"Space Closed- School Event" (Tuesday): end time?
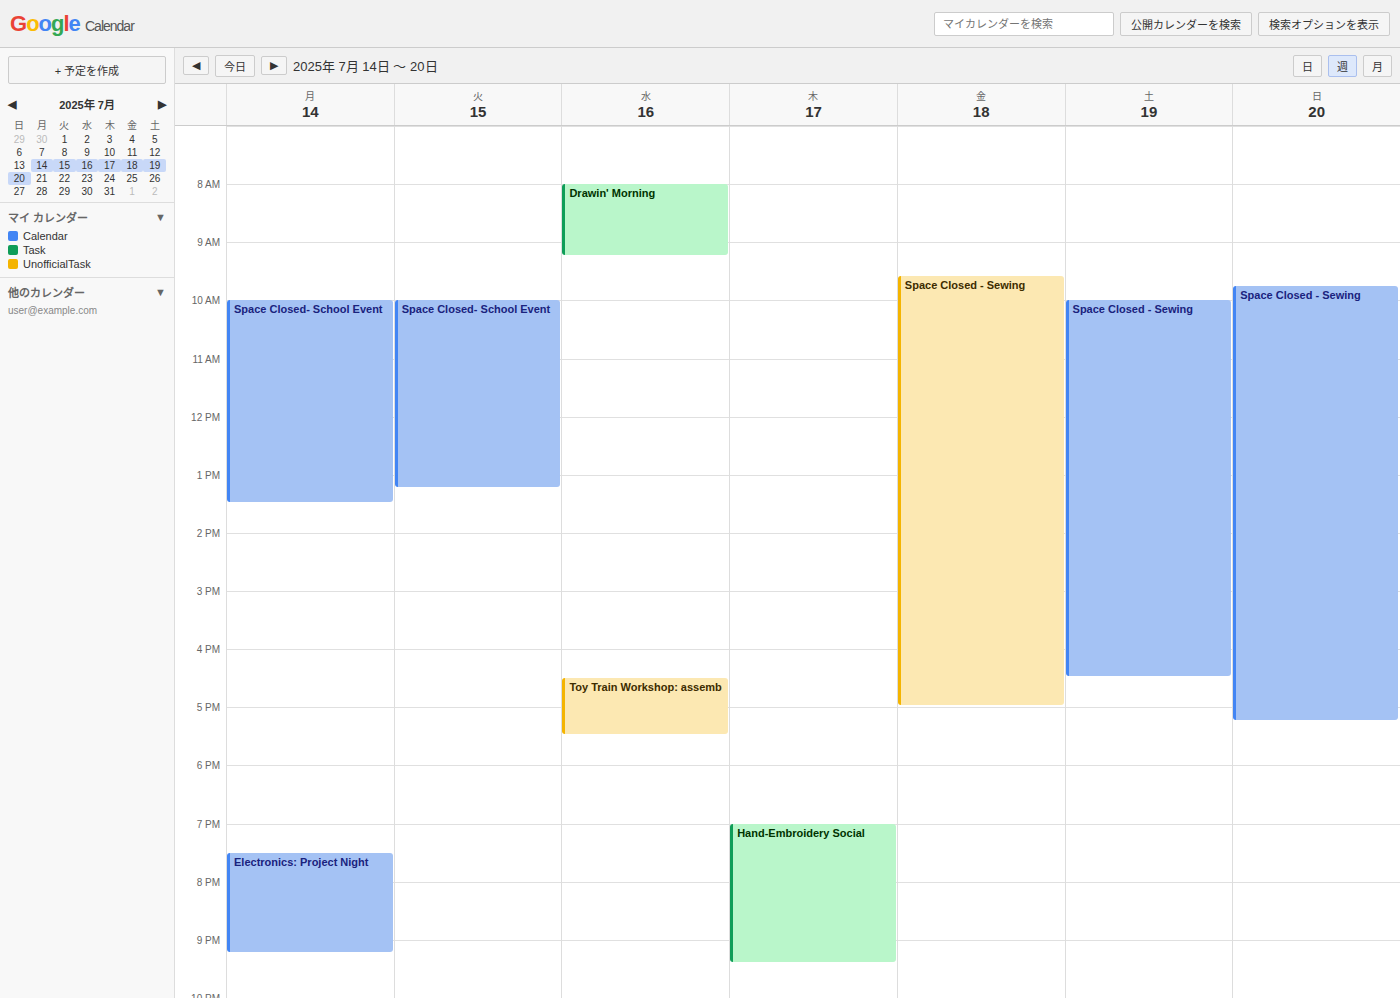
1:15 PM